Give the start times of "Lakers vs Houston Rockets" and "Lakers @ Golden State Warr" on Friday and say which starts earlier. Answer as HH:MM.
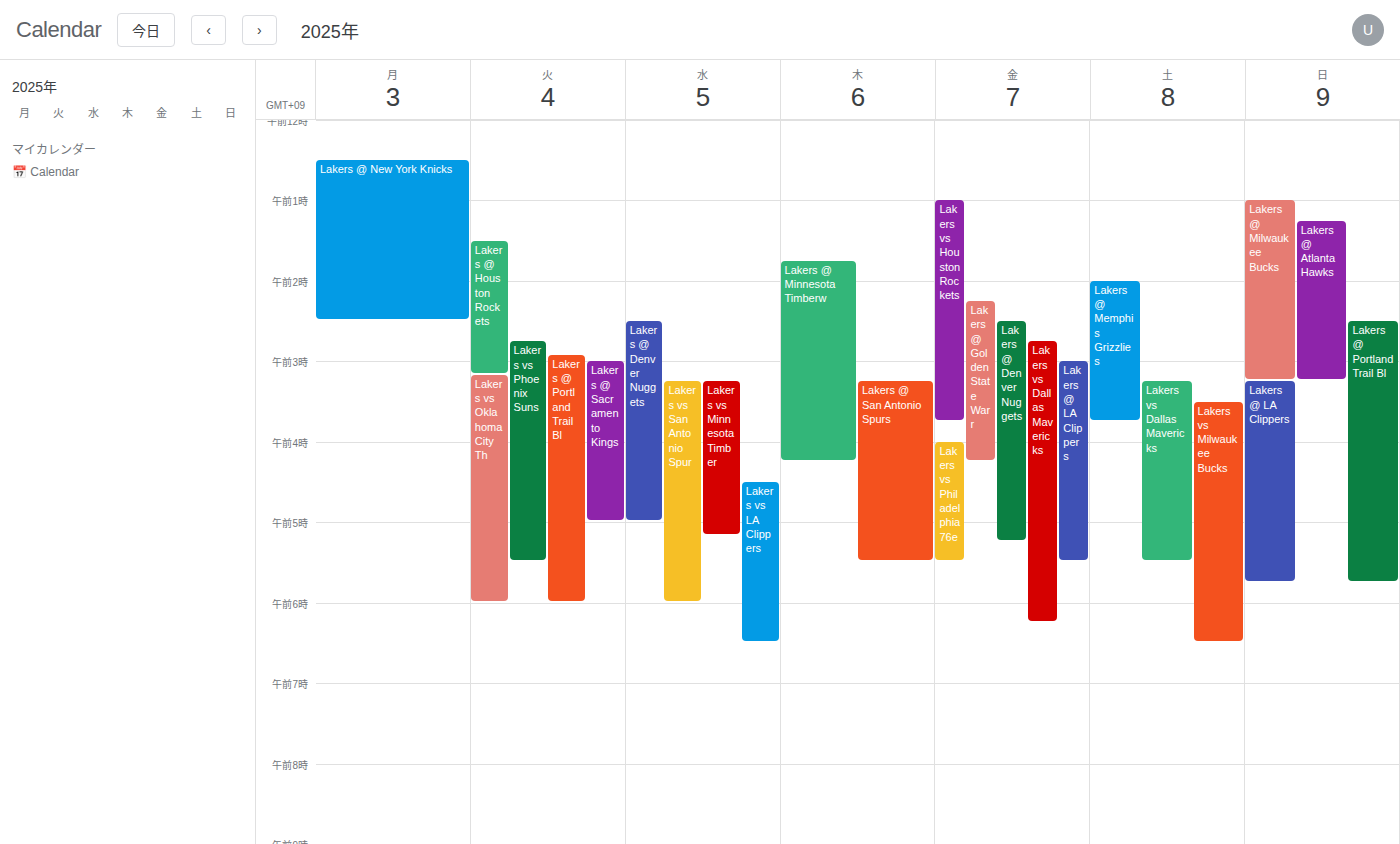
"Lakers vs Houston Rockets" 01:00; "Lakers @ Golden State Warr" 02:15.